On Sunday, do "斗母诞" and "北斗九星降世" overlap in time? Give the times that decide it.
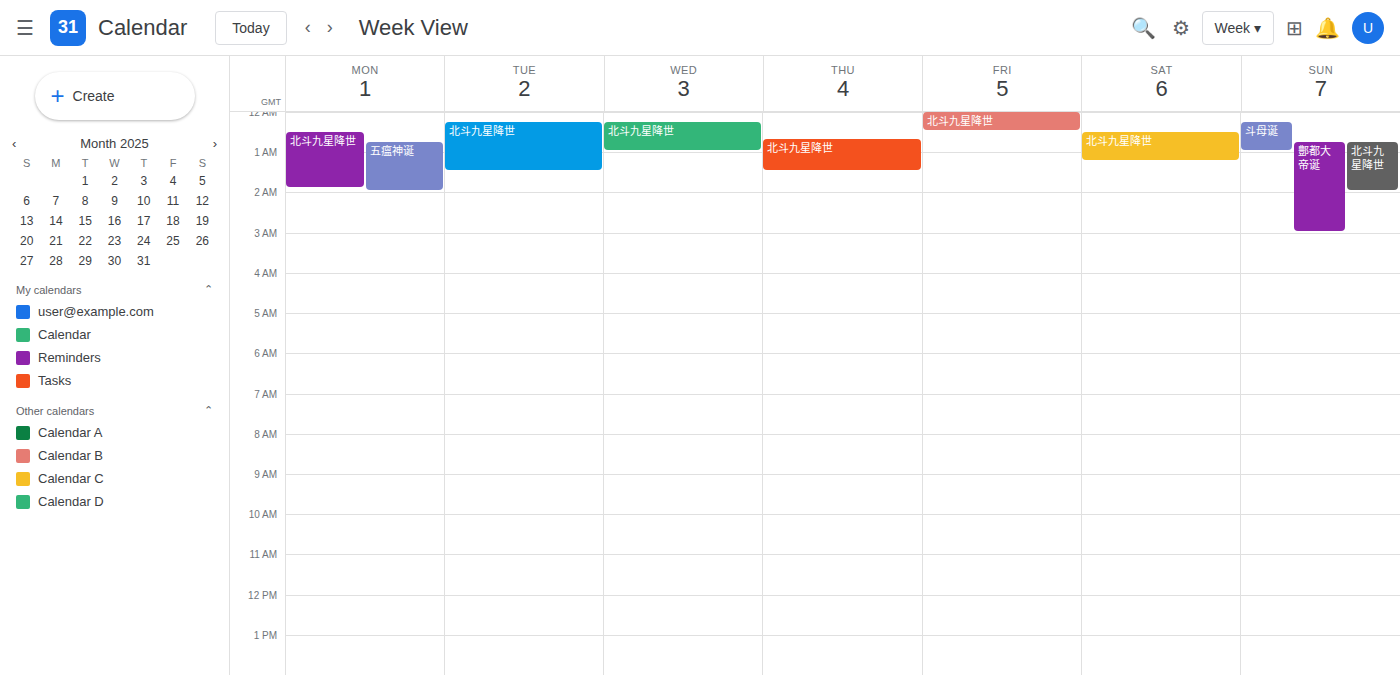
"北斗九星降世" starts at 12:45 AM, before "斗母诞" ends at 1:00 AM -- they overlap.